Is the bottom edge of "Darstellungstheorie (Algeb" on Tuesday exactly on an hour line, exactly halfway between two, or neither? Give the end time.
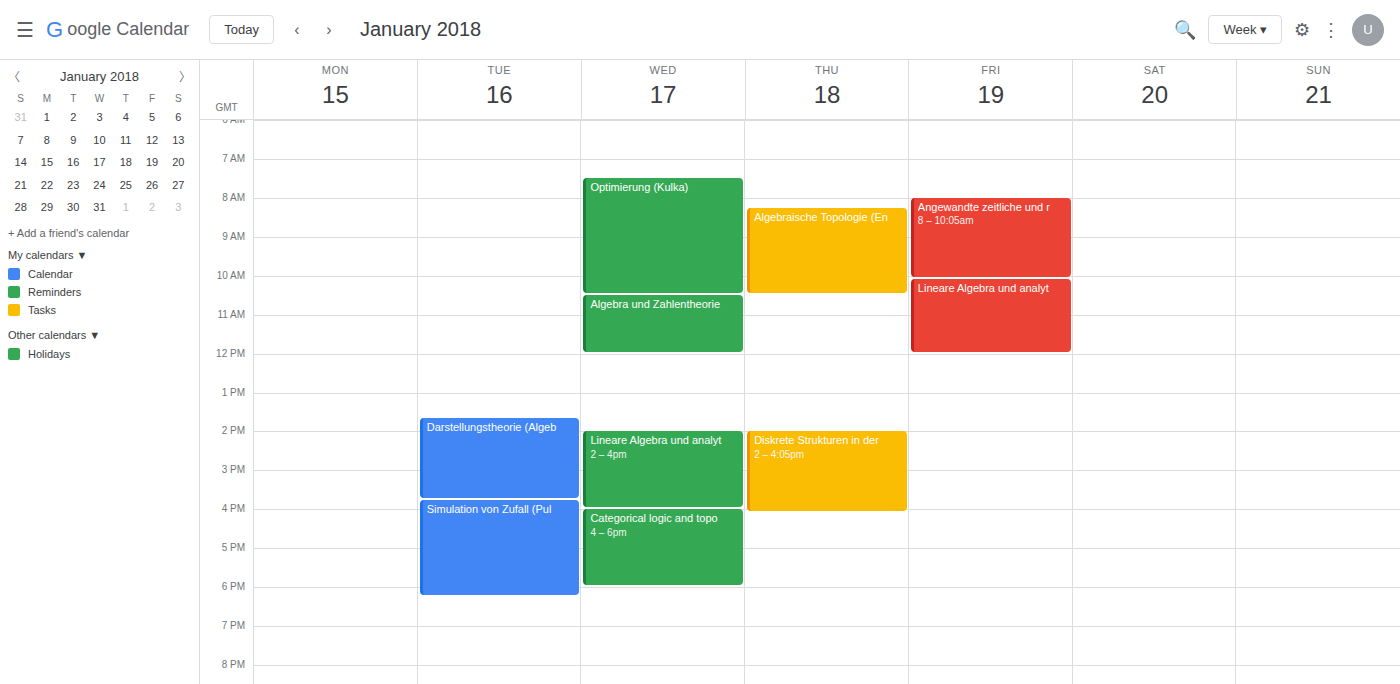
3:45 PM -- neither: three quarters of the way from the 3 PM line to the 4 PM line.